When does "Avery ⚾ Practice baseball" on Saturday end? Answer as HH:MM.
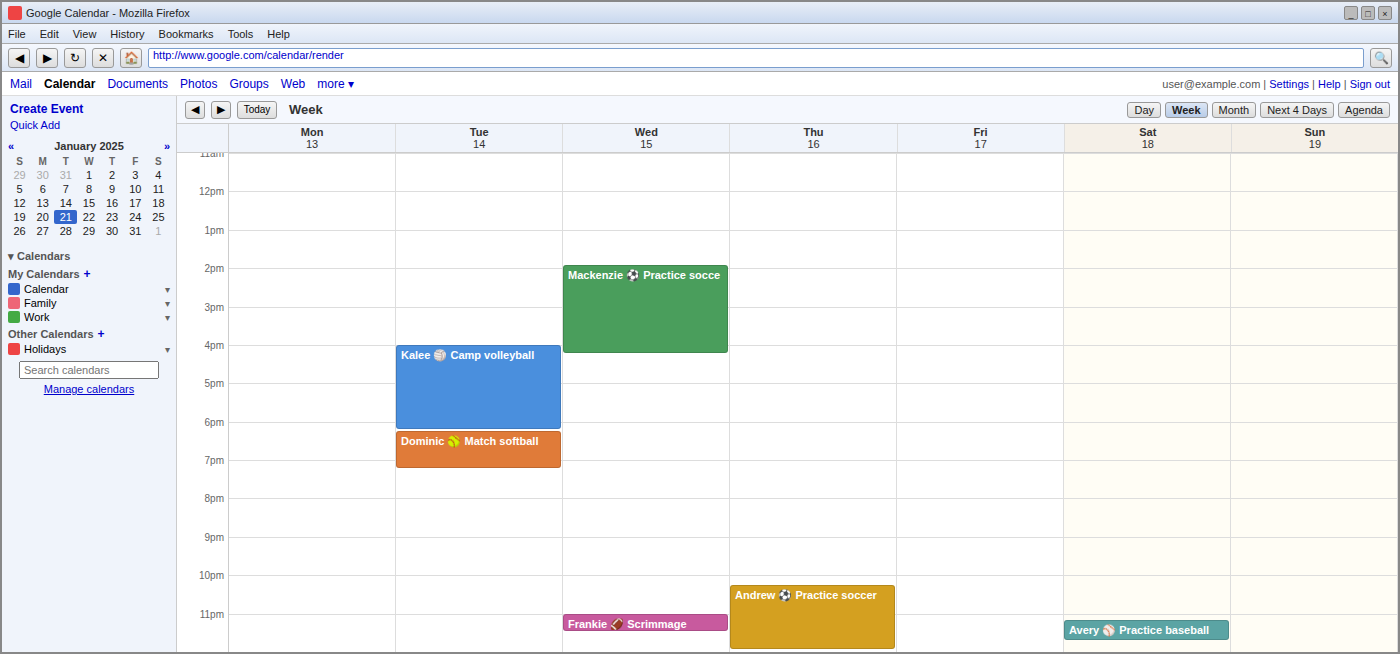
23:45